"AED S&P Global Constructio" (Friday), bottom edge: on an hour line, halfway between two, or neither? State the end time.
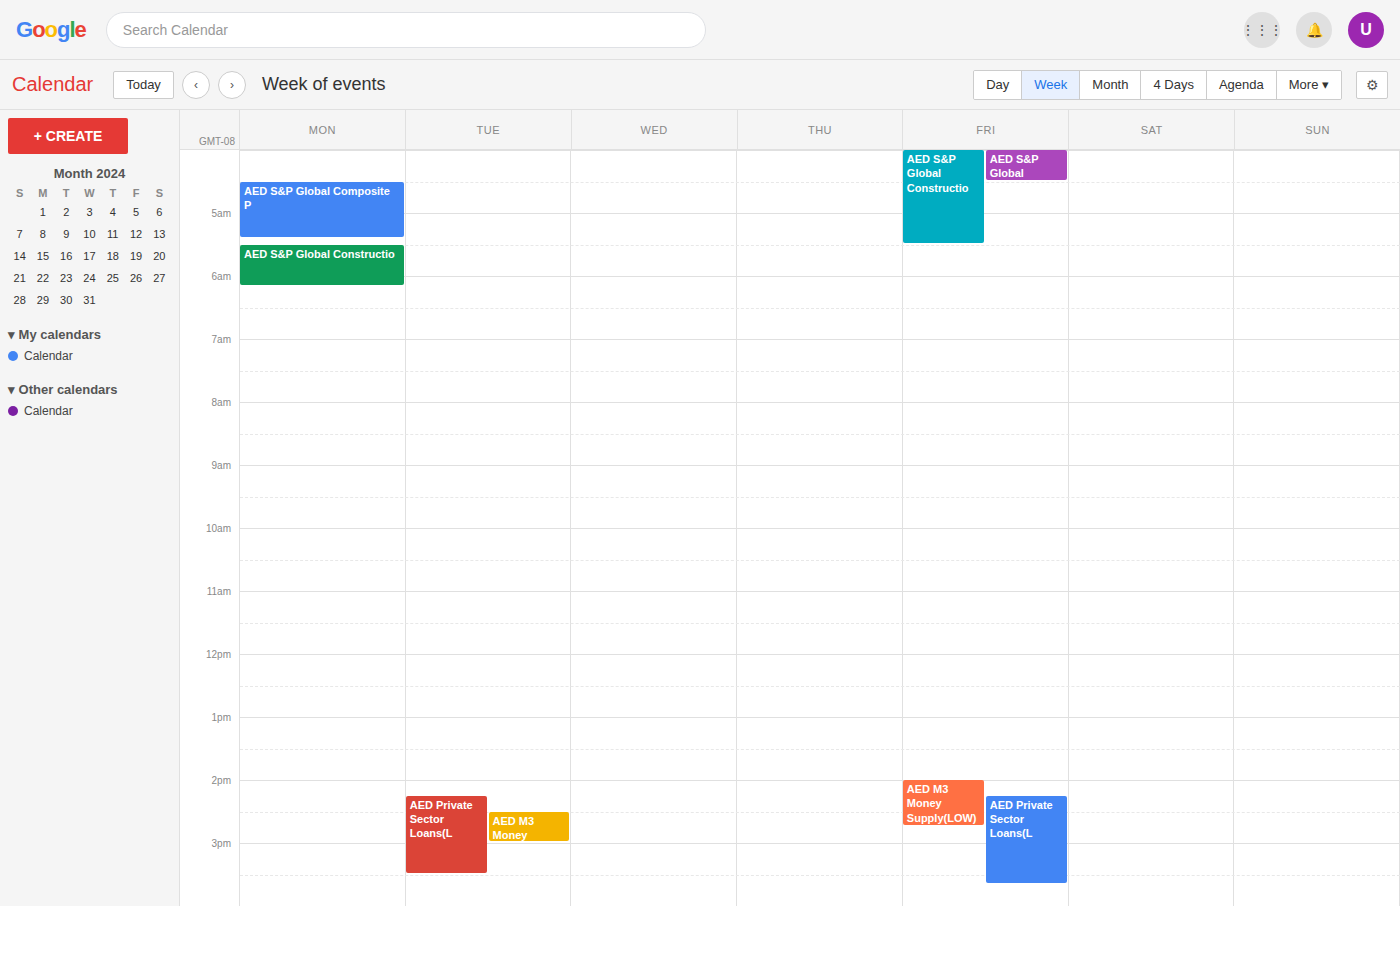
5:30 AM -- halfway between the 5 AM and 6 AM lines.